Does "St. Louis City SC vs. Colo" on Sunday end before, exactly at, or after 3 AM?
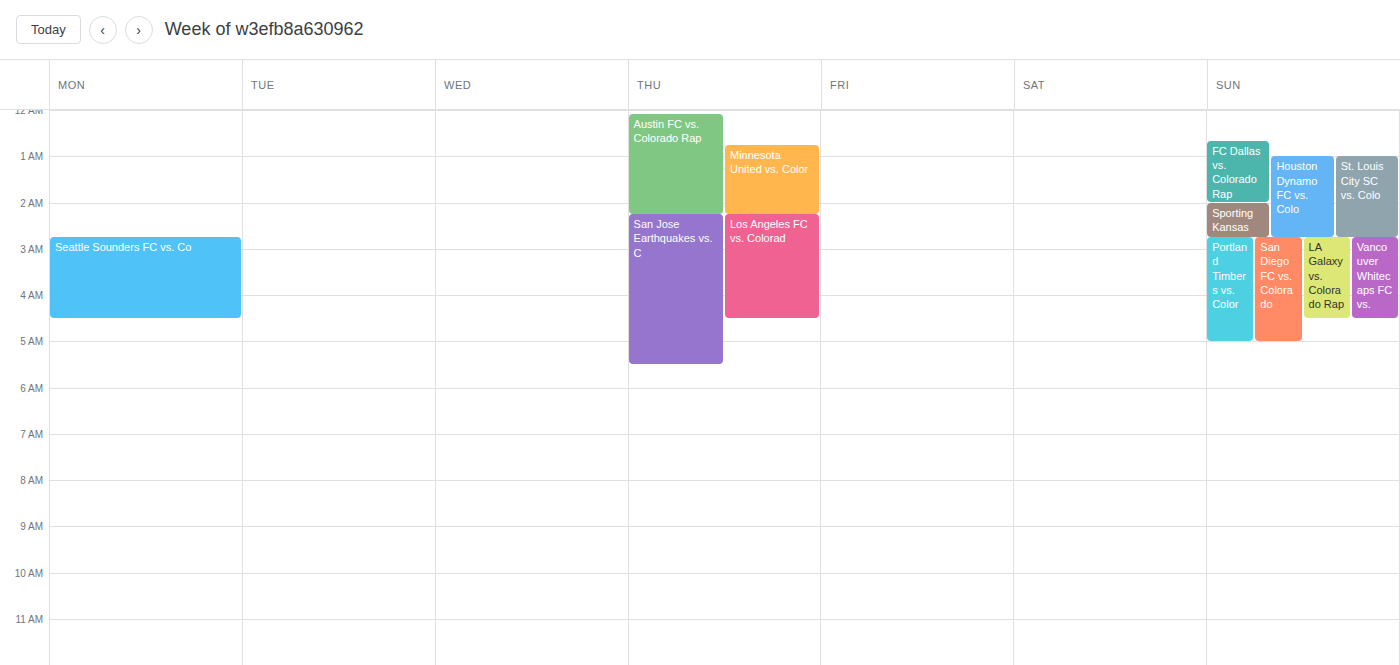
2:45 AM -- before 3 AM, 15 minutes above the 3 AM line.